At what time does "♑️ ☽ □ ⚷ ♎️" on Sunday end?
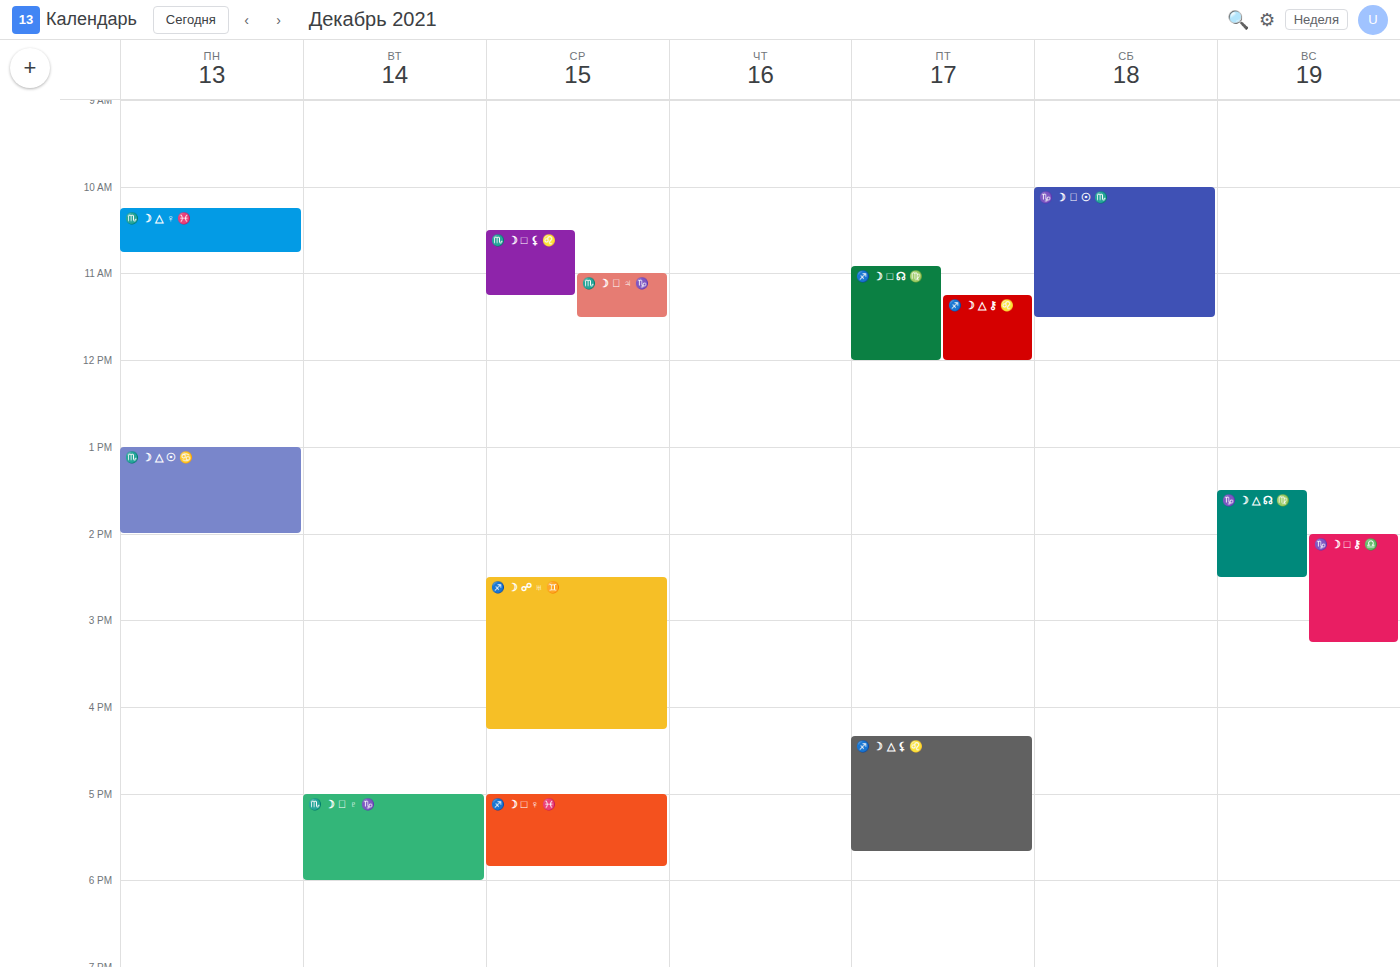
3:15 PM